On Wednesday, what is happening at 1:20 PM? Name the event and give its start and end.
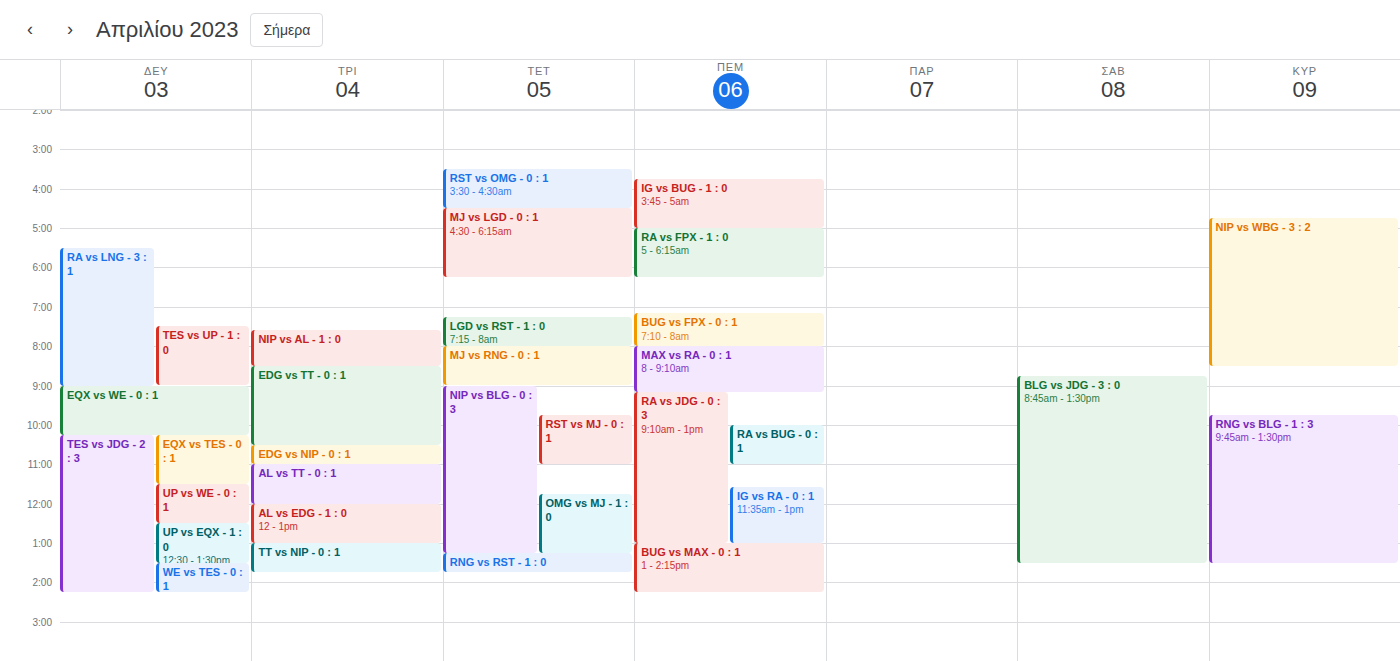
"RNG vs RST - 1 : 0", 1:15 PM to 1:45 PM